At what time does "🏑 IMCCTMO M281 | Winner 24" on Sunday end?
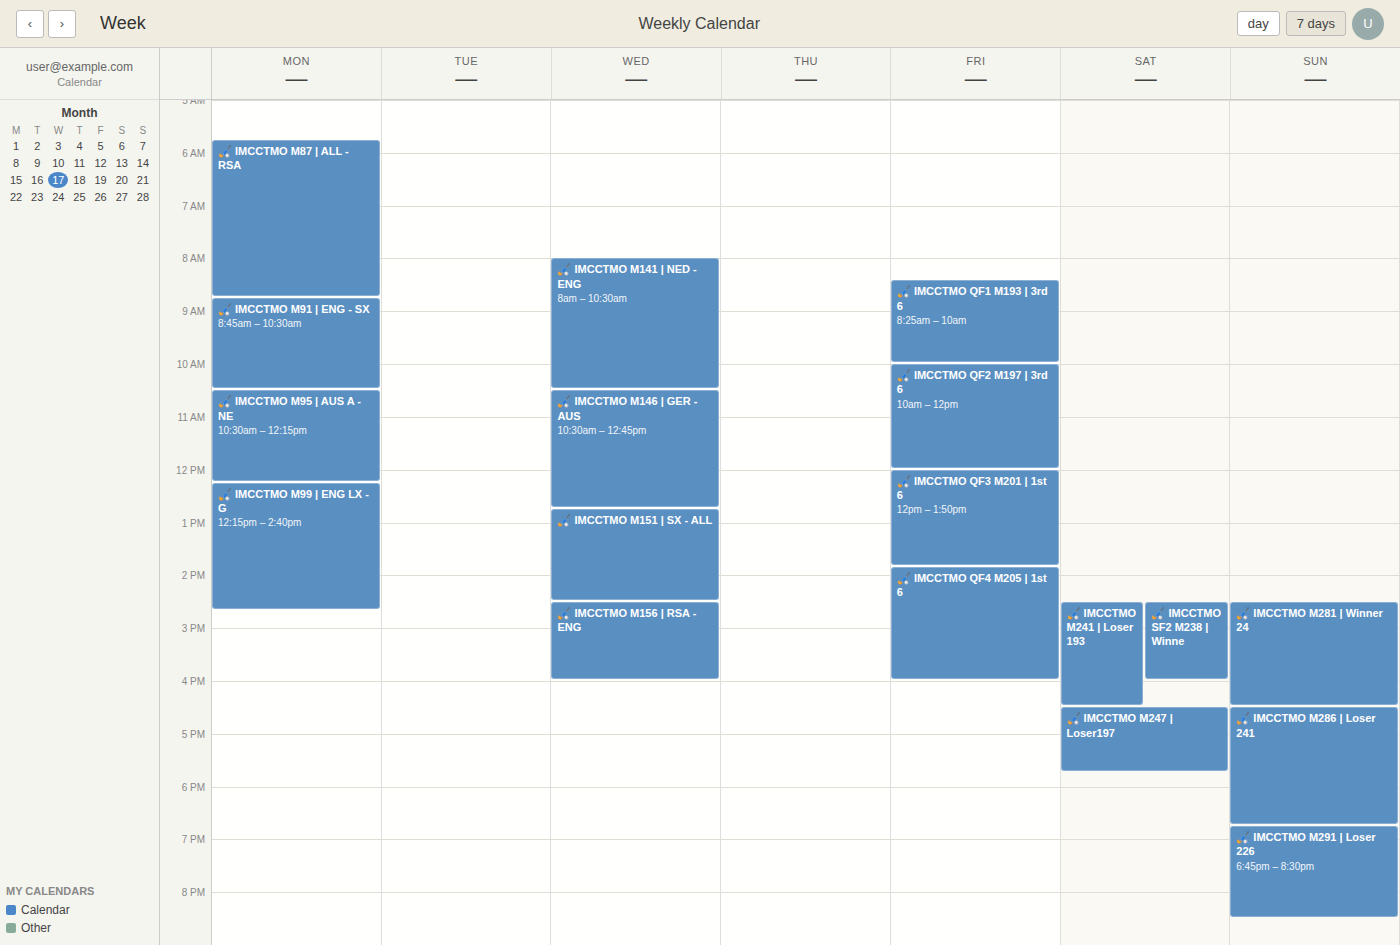
4:30 PM